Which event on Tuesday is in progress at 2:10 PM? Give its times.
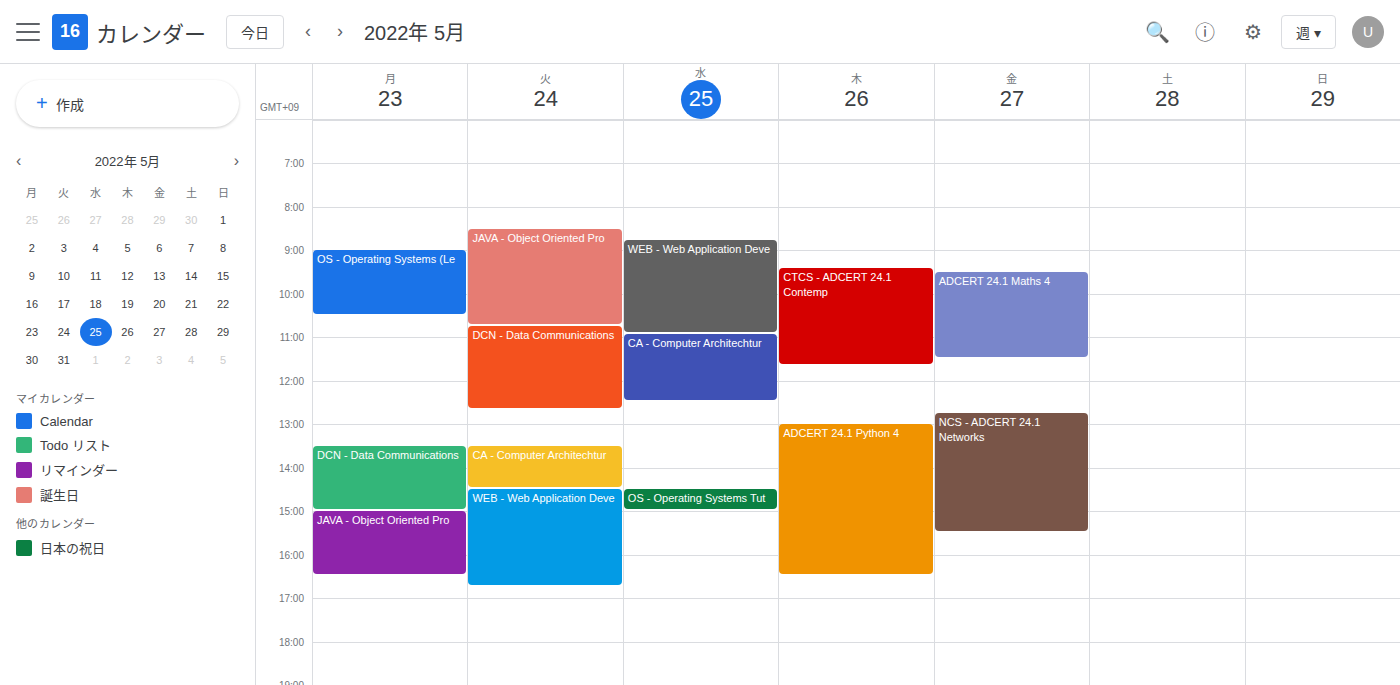
"CA - Computer Architechtur", 1:30 PM to 2:30 PM